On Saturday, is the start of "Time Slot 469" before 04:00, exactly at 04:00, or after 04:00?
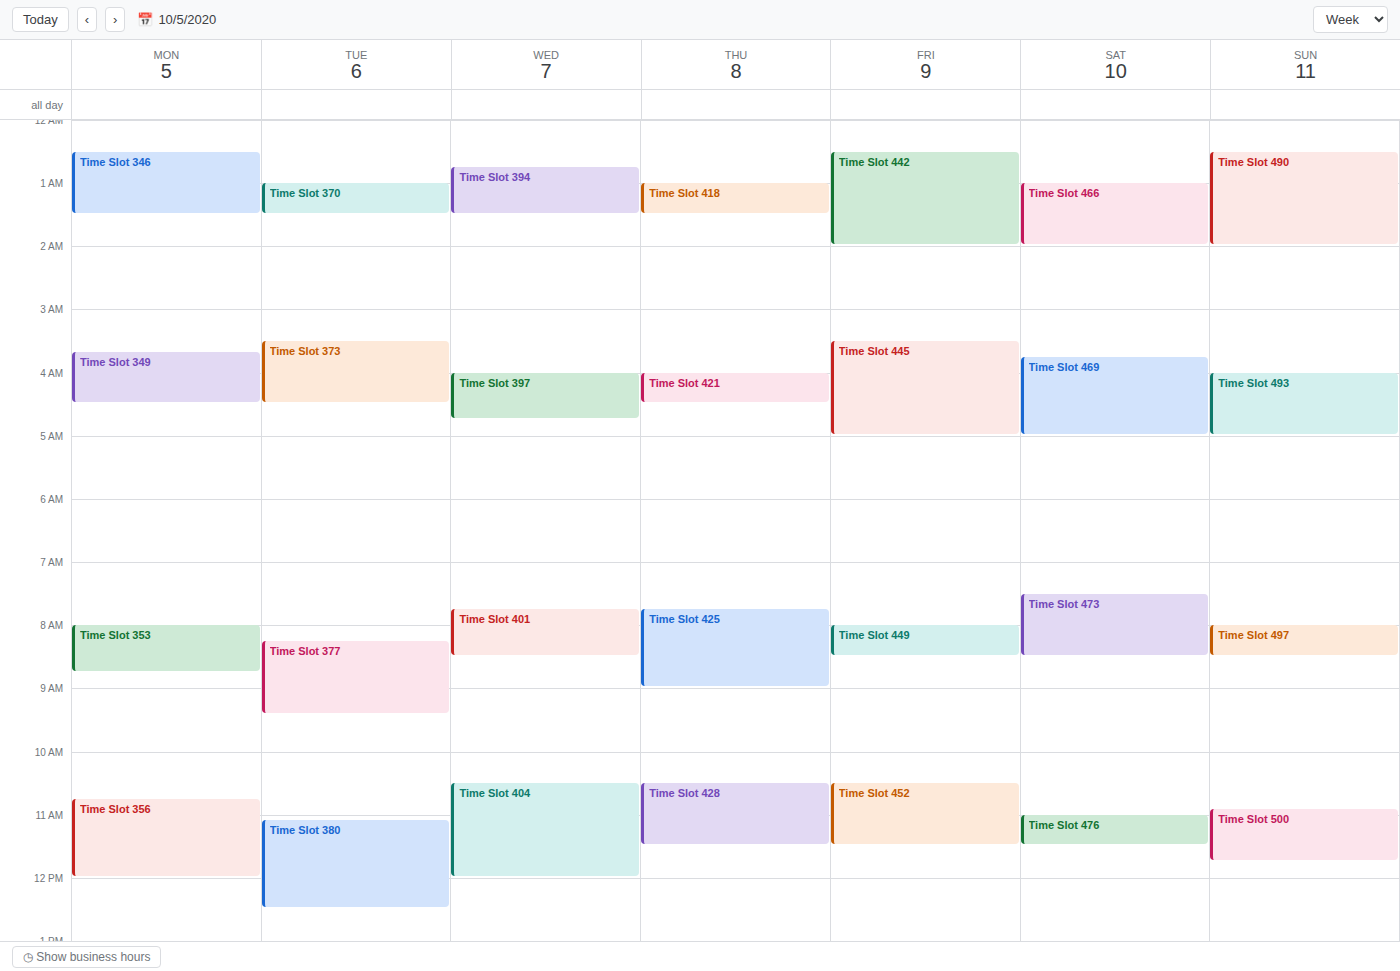
03:45 -- before 04:00, 15 minutes above the 04:00 line.